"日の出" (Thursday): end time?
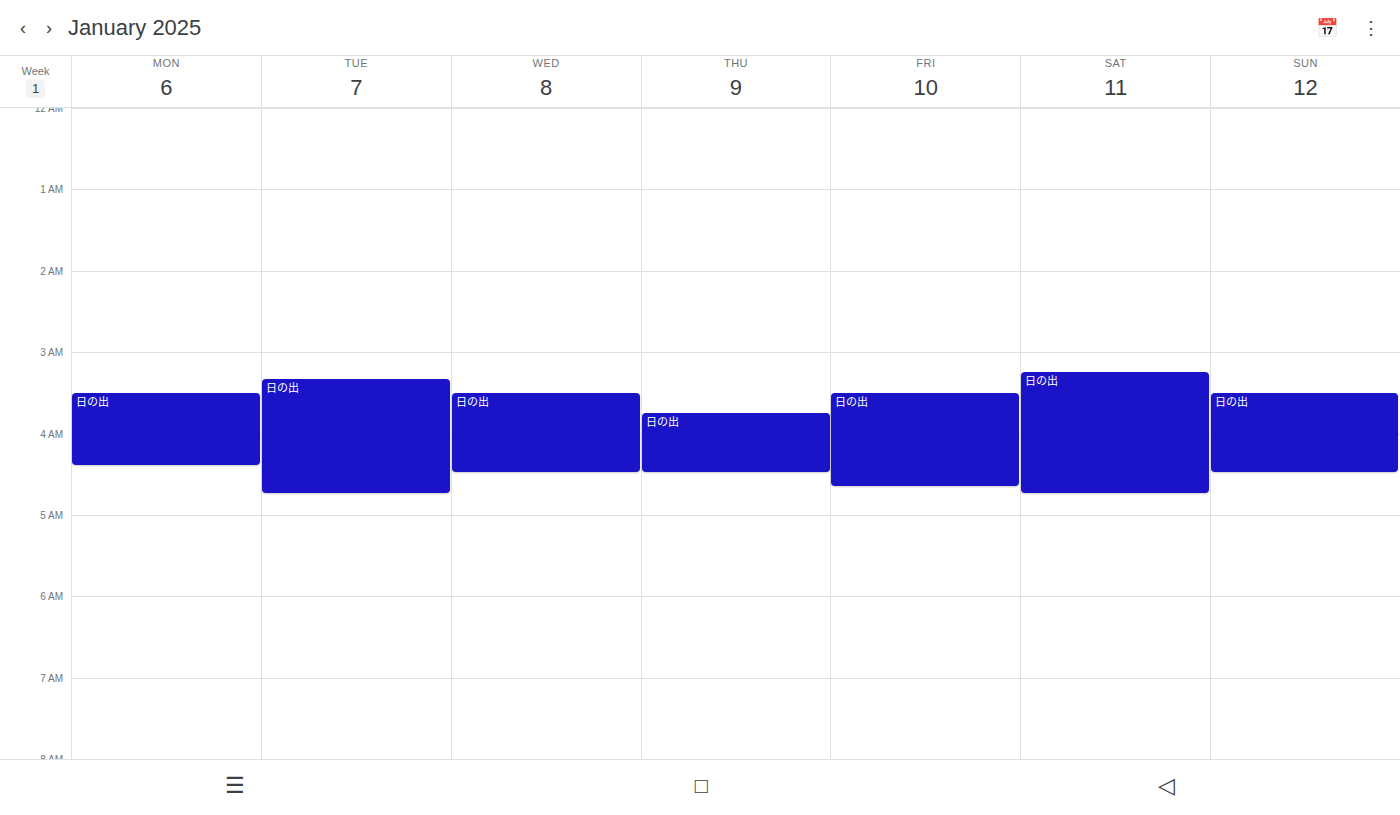
04:30